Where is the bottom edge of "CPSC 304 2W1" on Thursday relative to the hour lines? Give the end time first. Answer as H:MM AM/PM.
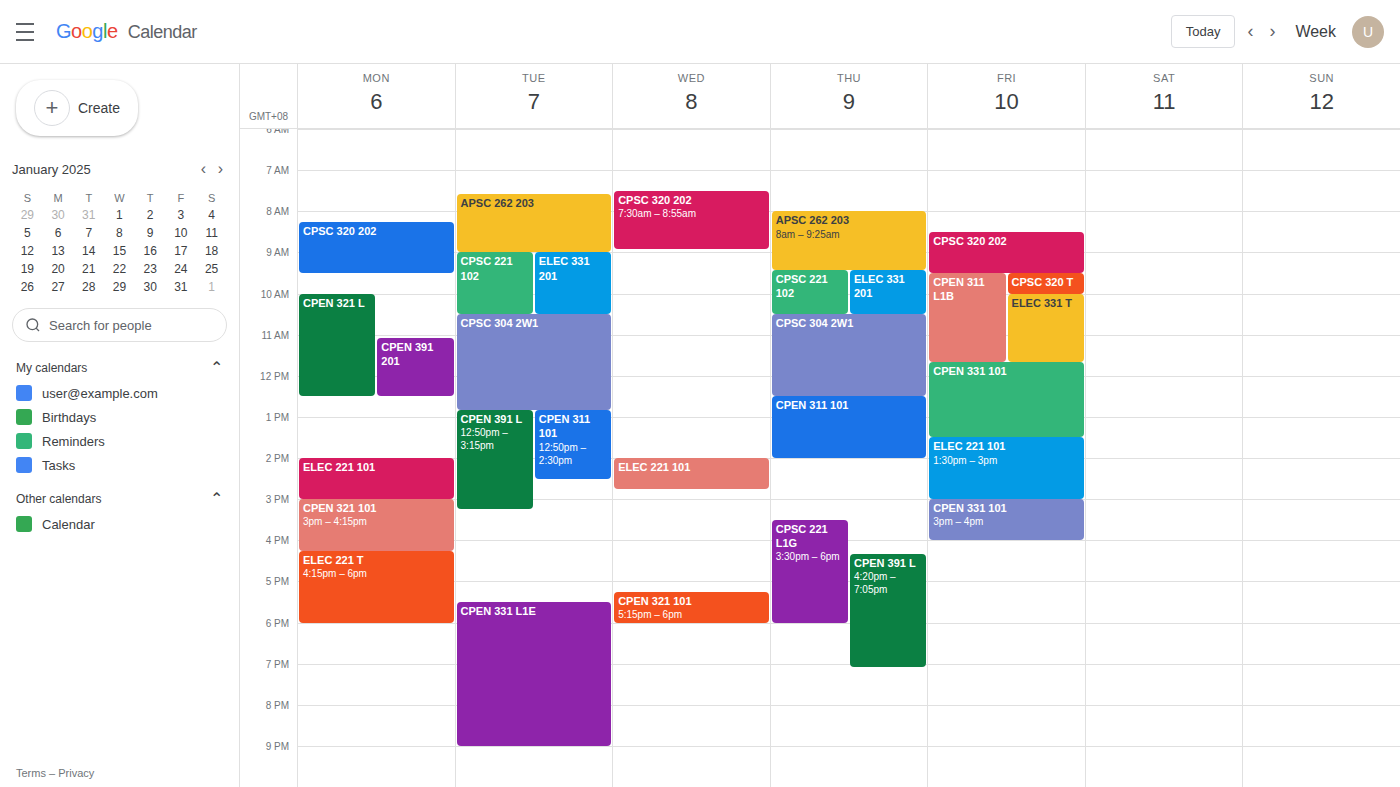
12:30 PM -- halfway between the 12 PM and 1 PM lines.